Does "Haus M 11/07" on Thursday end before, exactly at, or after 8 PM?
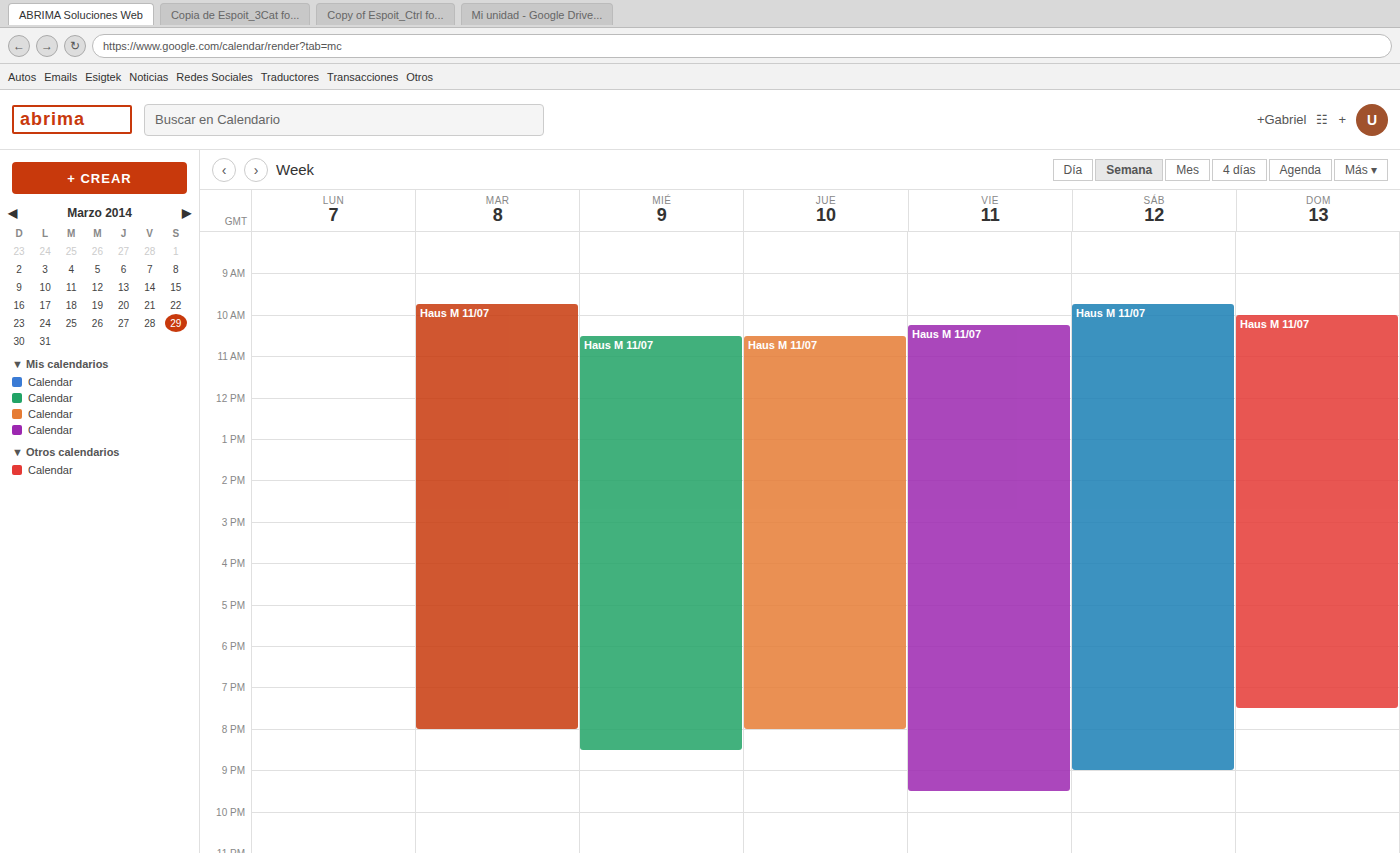
8:00 PM -- exactly at 8 PM, on the 8 PM line.